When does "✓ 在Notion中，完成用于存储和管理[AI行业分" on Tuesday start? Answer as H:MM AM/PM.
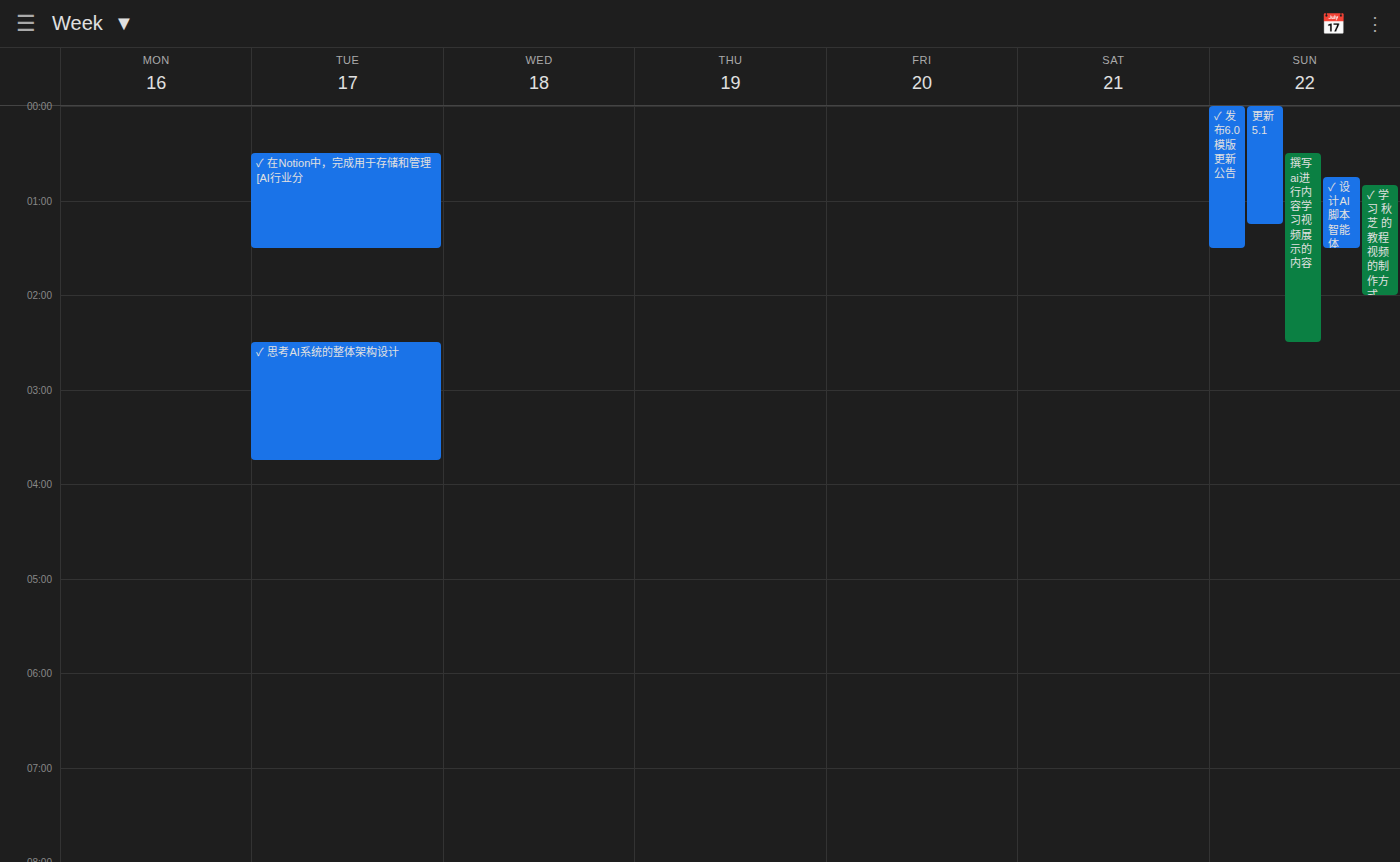
12:30 AM